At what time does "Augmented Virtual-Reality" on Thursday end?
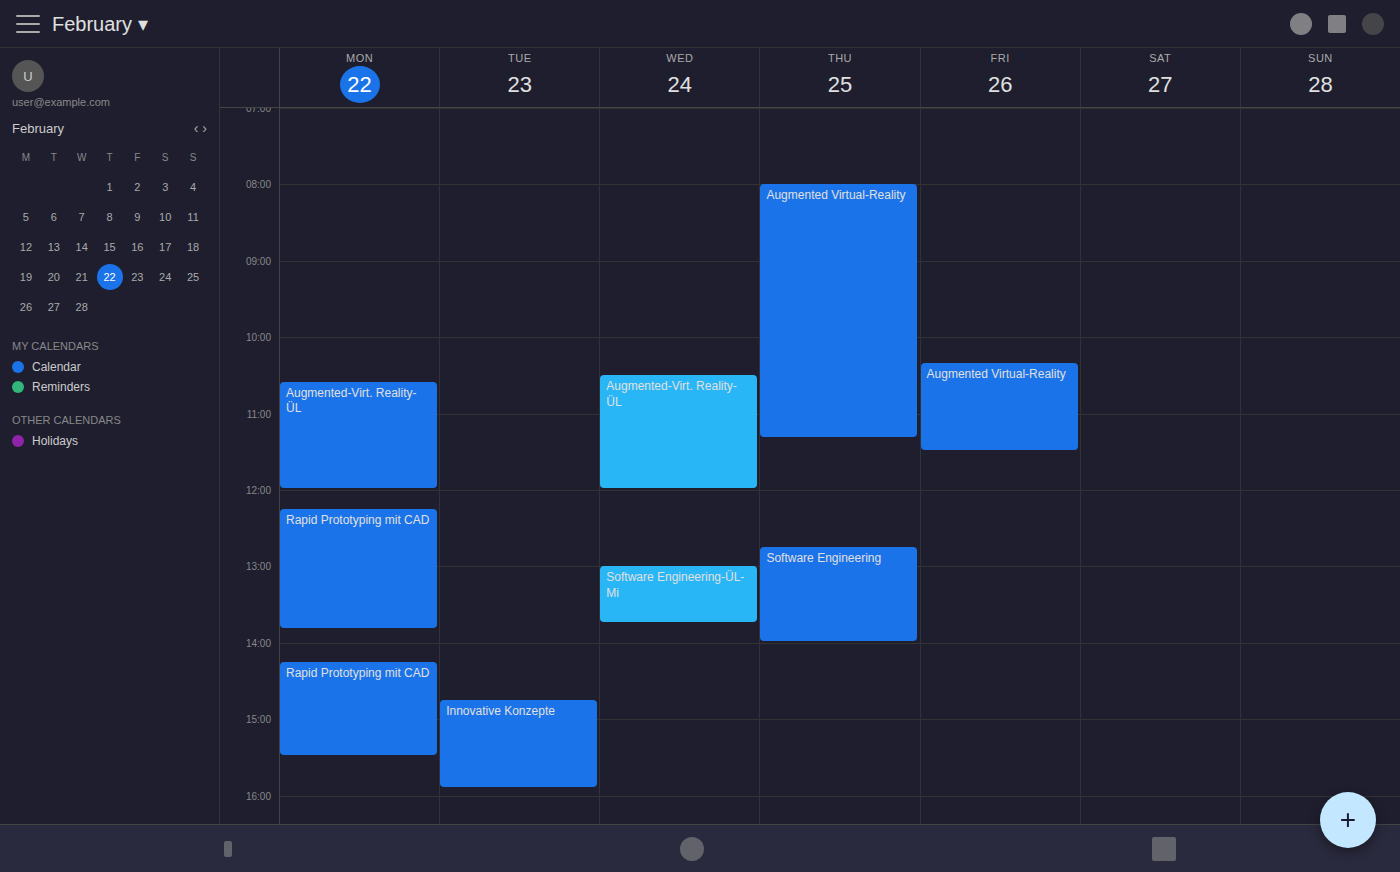
11:20 AM